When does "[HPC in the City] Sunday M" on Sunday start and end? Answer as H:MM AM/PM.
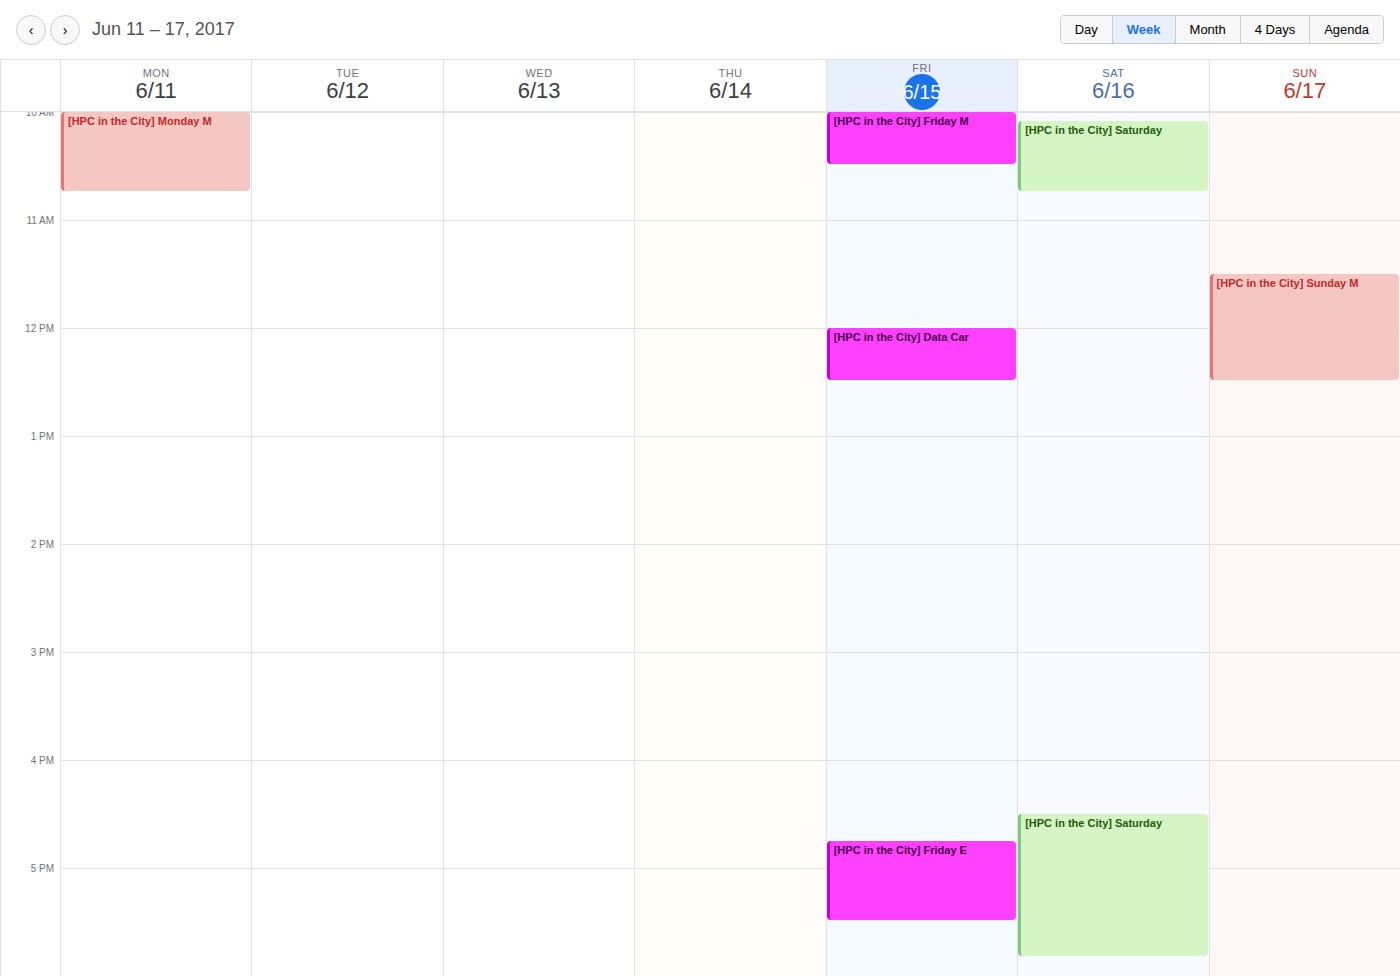
11:30 AM to 12:30 PM